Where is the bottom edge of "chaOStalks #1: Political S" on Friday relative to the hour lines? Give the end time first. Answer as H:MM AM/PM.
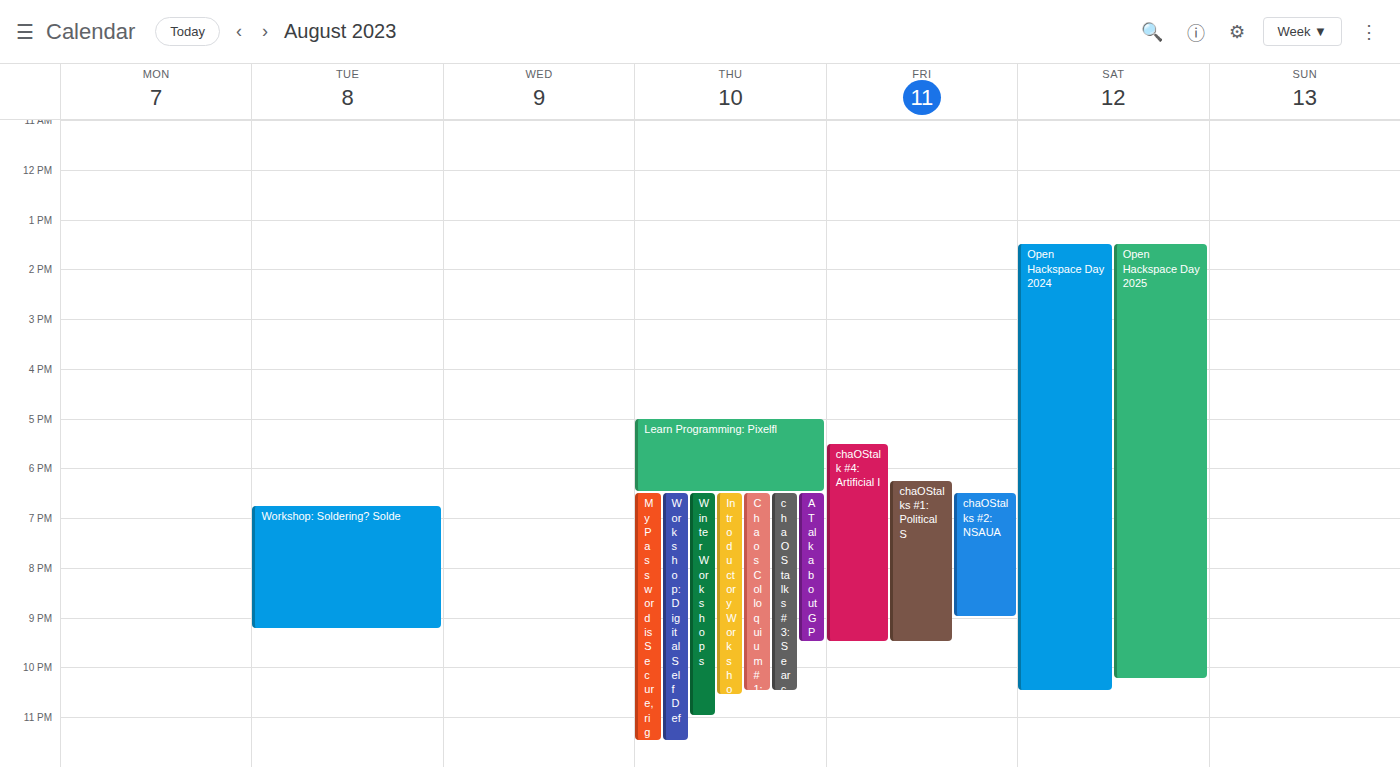
9:30 PM -- halfway between the 9 PM and 10 PM lines.